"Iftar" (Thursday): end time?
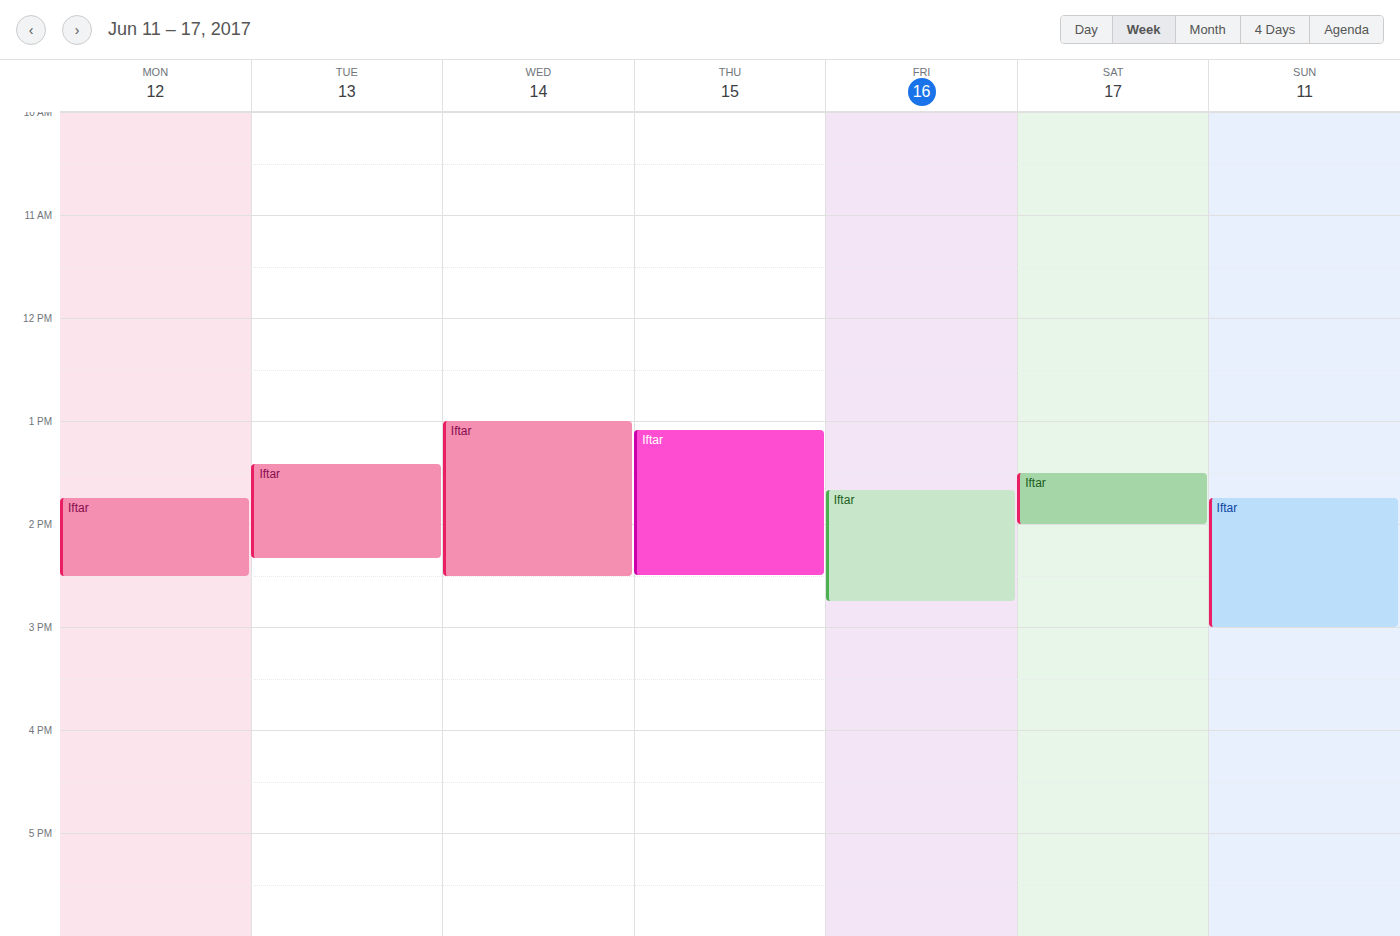
2:30 PM